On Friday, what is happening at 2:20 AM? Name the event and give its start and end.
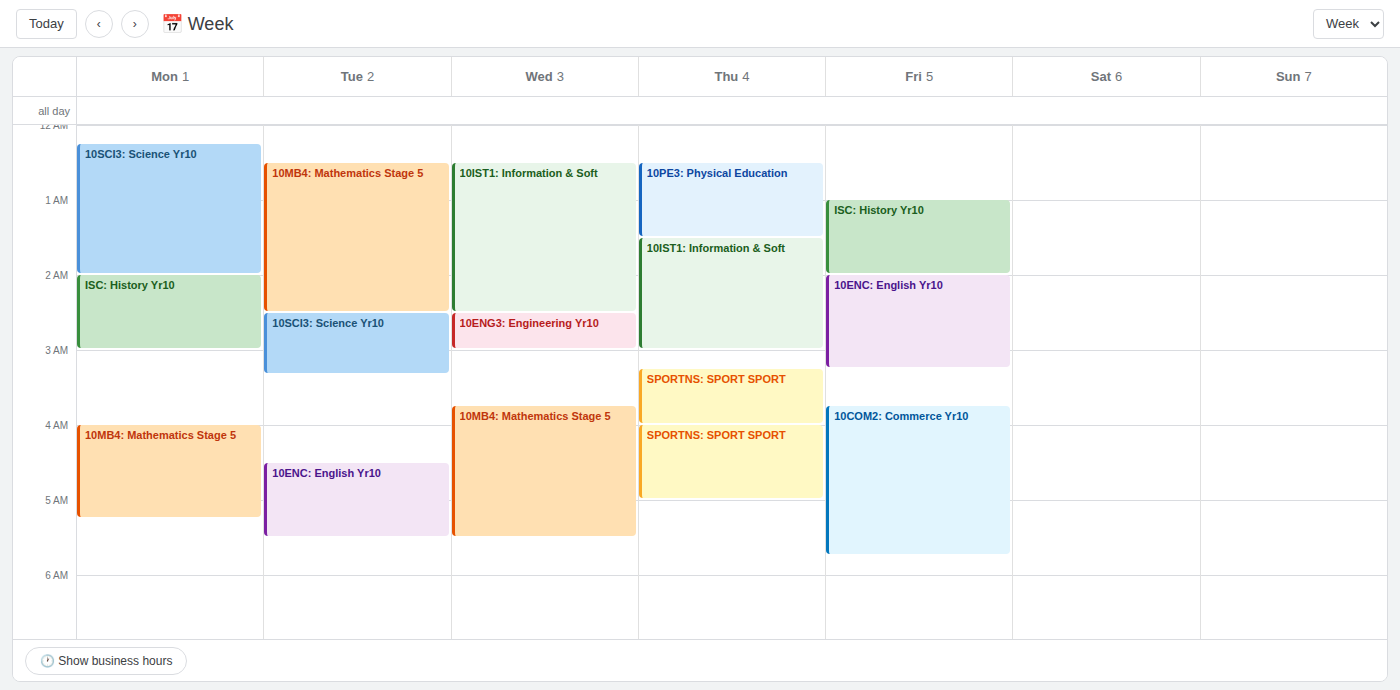
"10ENC: English Yr10", 2:00 AM to 3:15 AM